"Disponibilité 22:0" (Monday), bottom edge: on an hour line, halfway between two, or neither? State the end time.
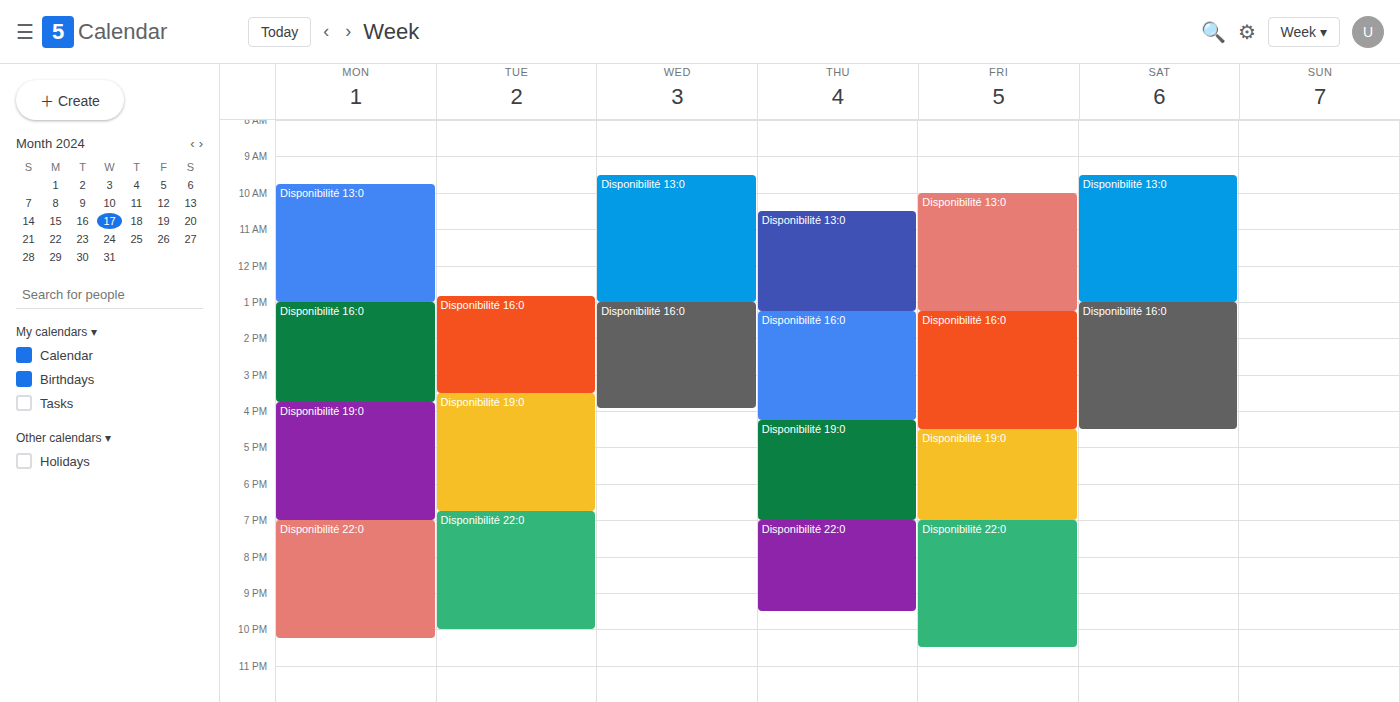
10:15 PM -- neither: a quarter of the way from the 10 PM line to the 11 PM line.